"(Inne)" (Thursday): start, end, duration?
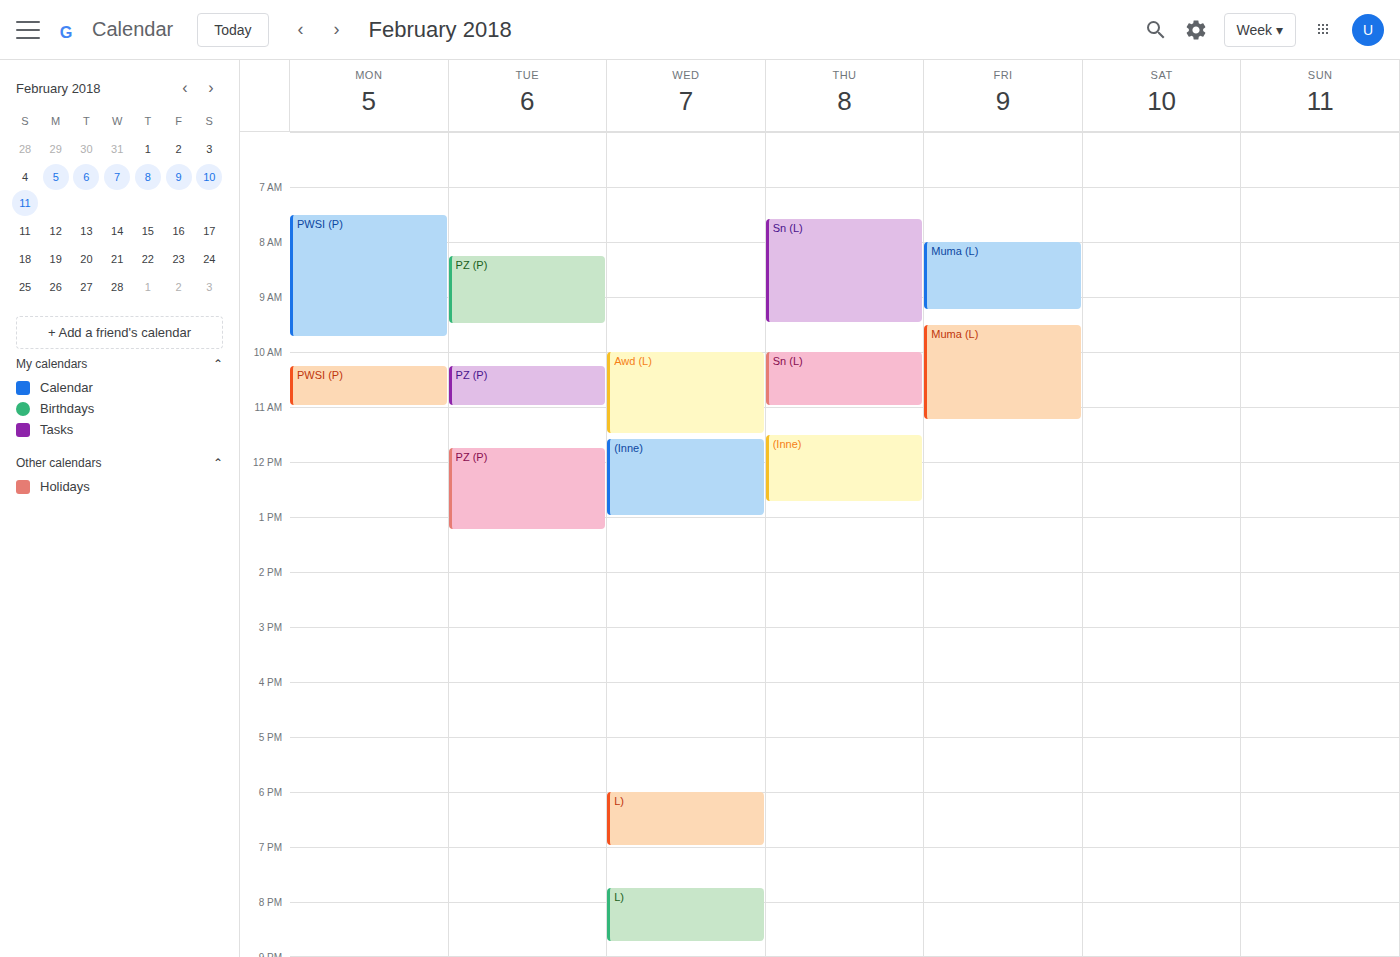
11:30 AM to 12:45 PM, 1 hour 15 minutes